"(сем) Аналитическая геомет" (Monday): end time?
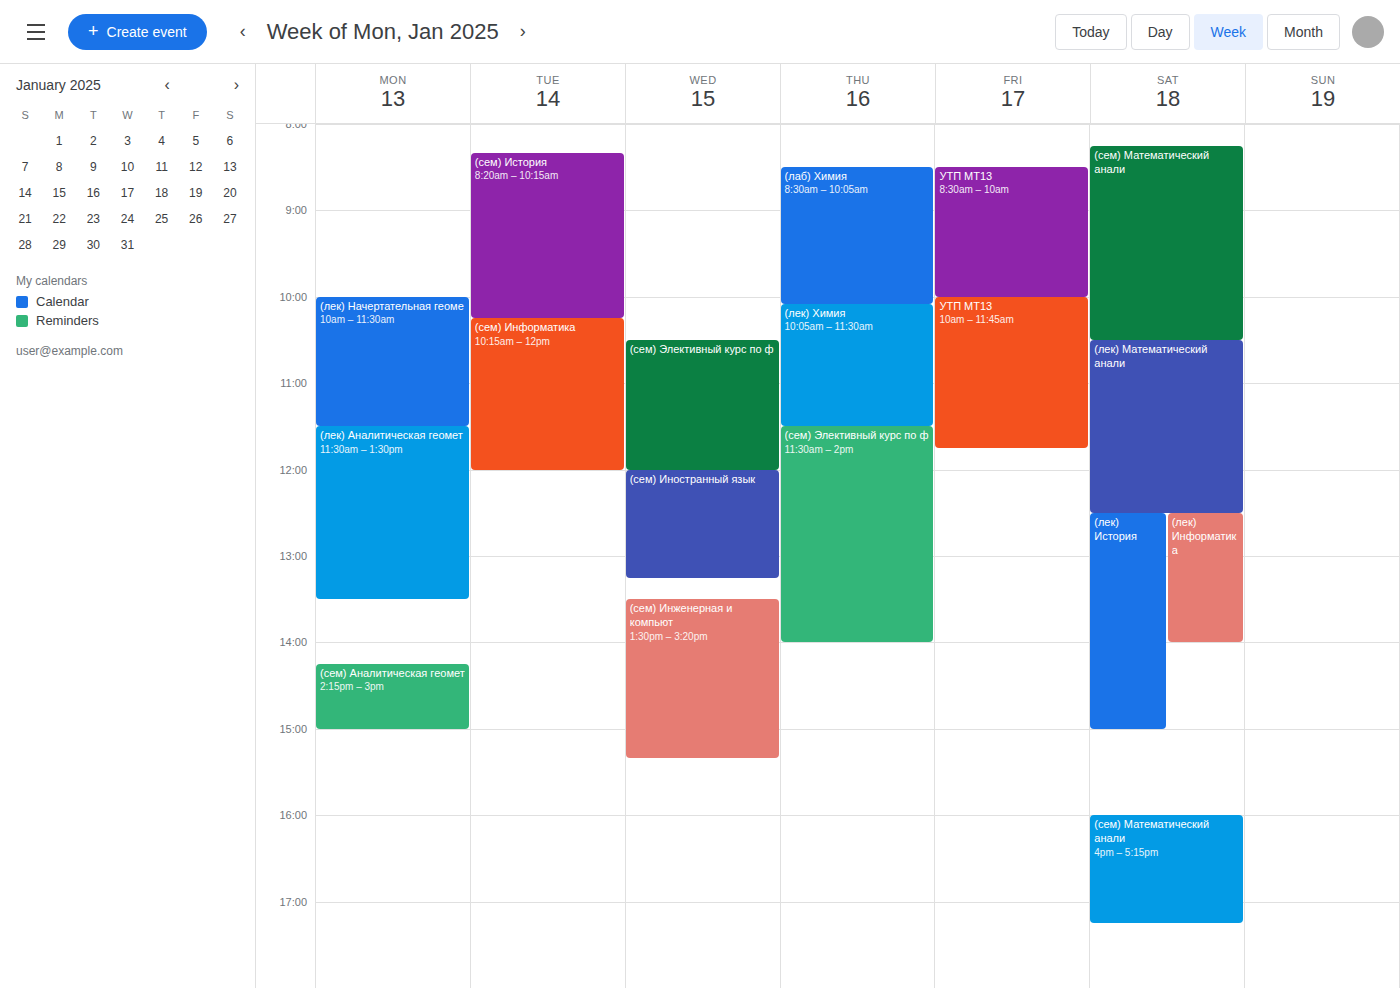
3:00 PM